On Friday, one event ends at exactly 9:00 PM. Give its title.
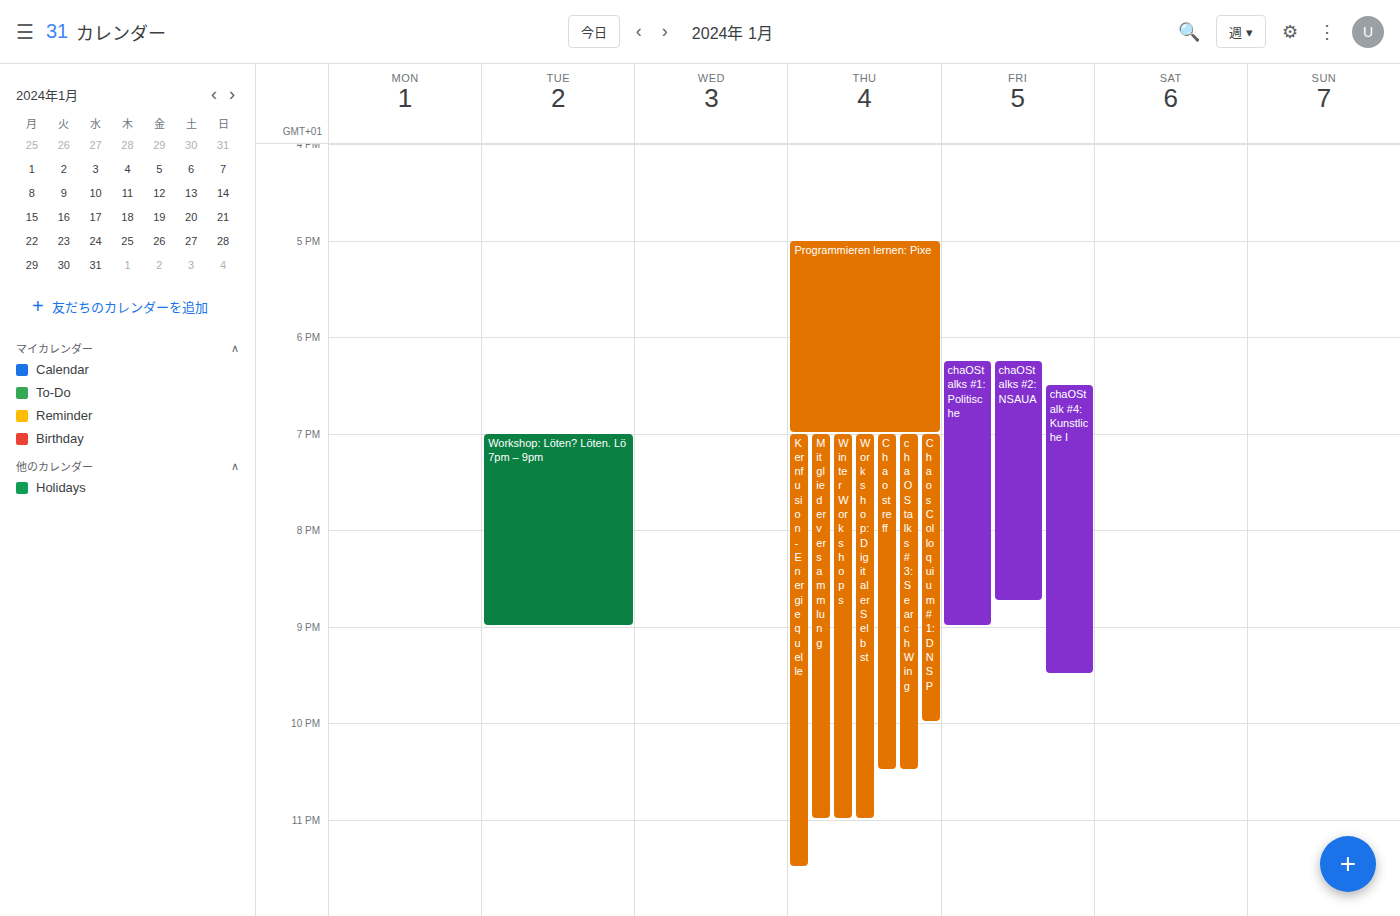
"chaOStalks #1: Politische"